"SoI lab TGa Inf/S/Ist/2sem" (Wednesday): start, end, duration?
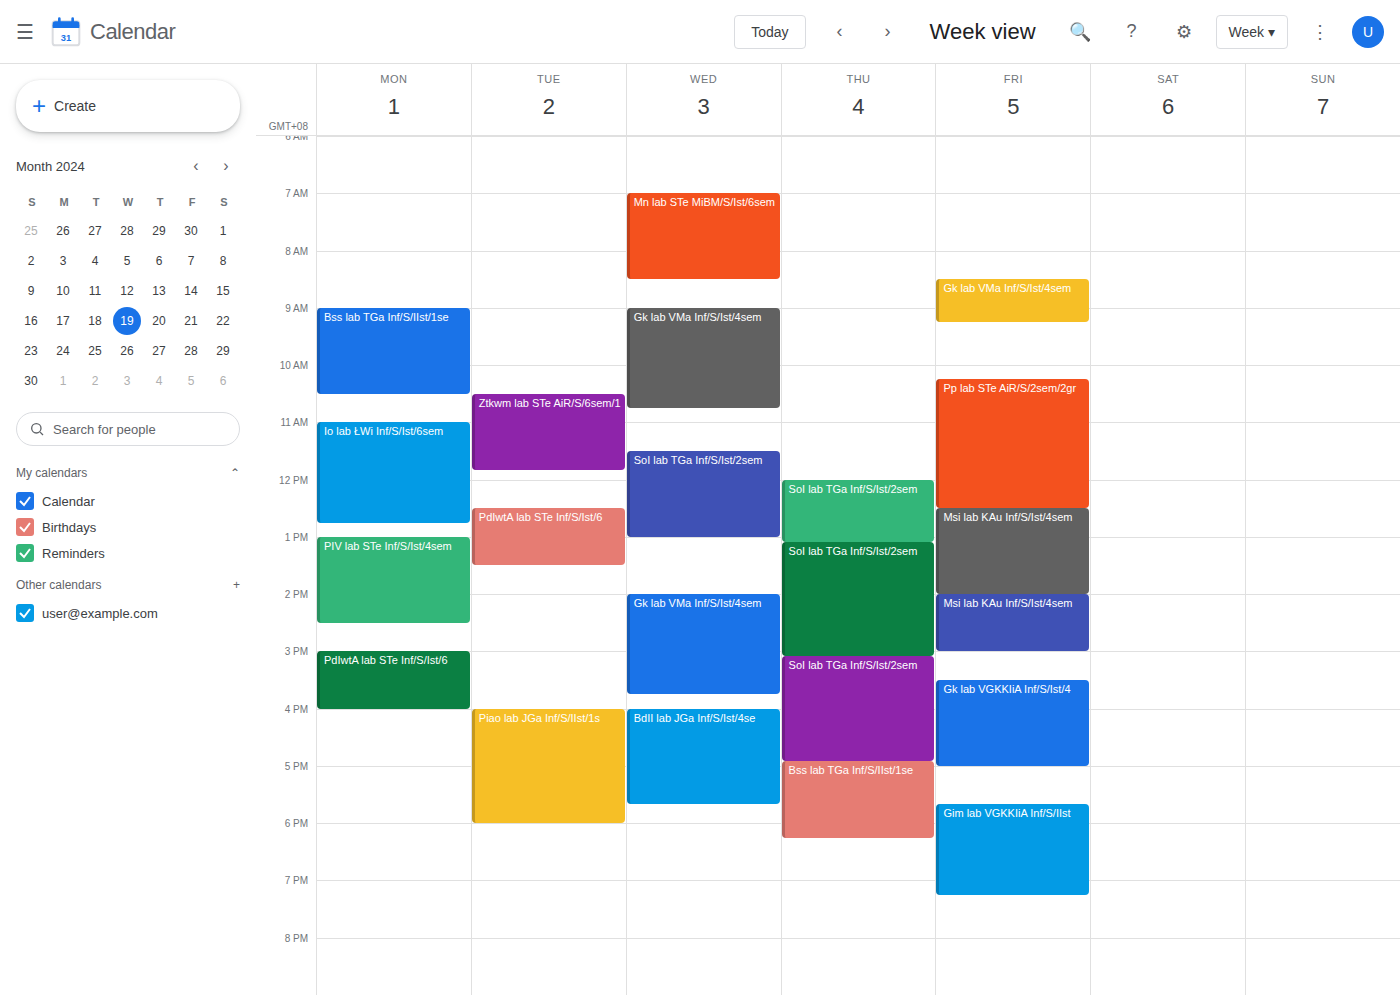
11:30 AM to 1:00 PM, 1 hour 30 minutes